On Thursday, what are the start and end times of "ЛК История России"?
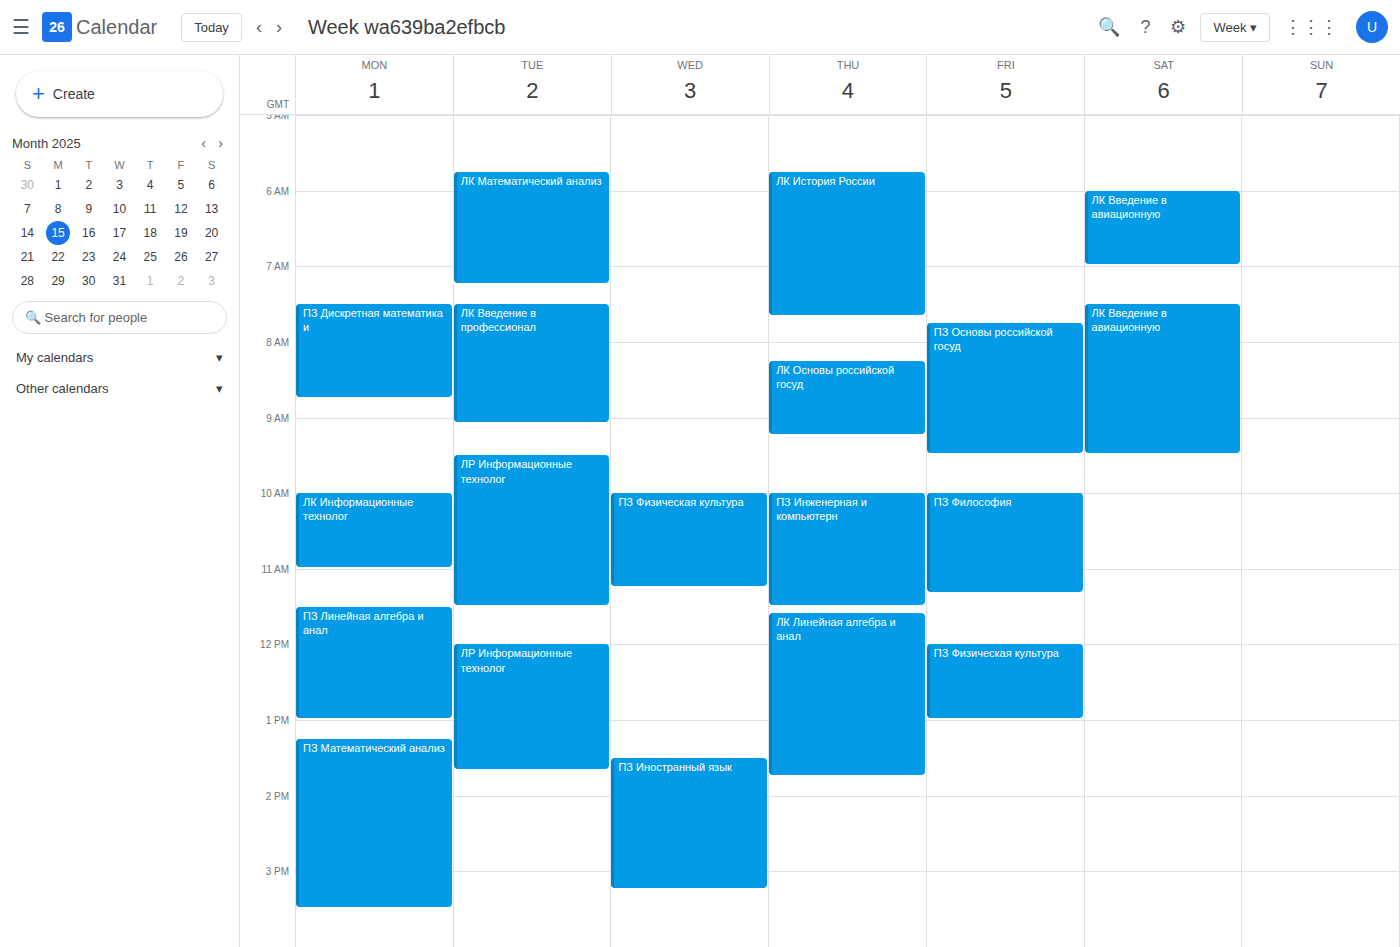
05:45 to 07:40